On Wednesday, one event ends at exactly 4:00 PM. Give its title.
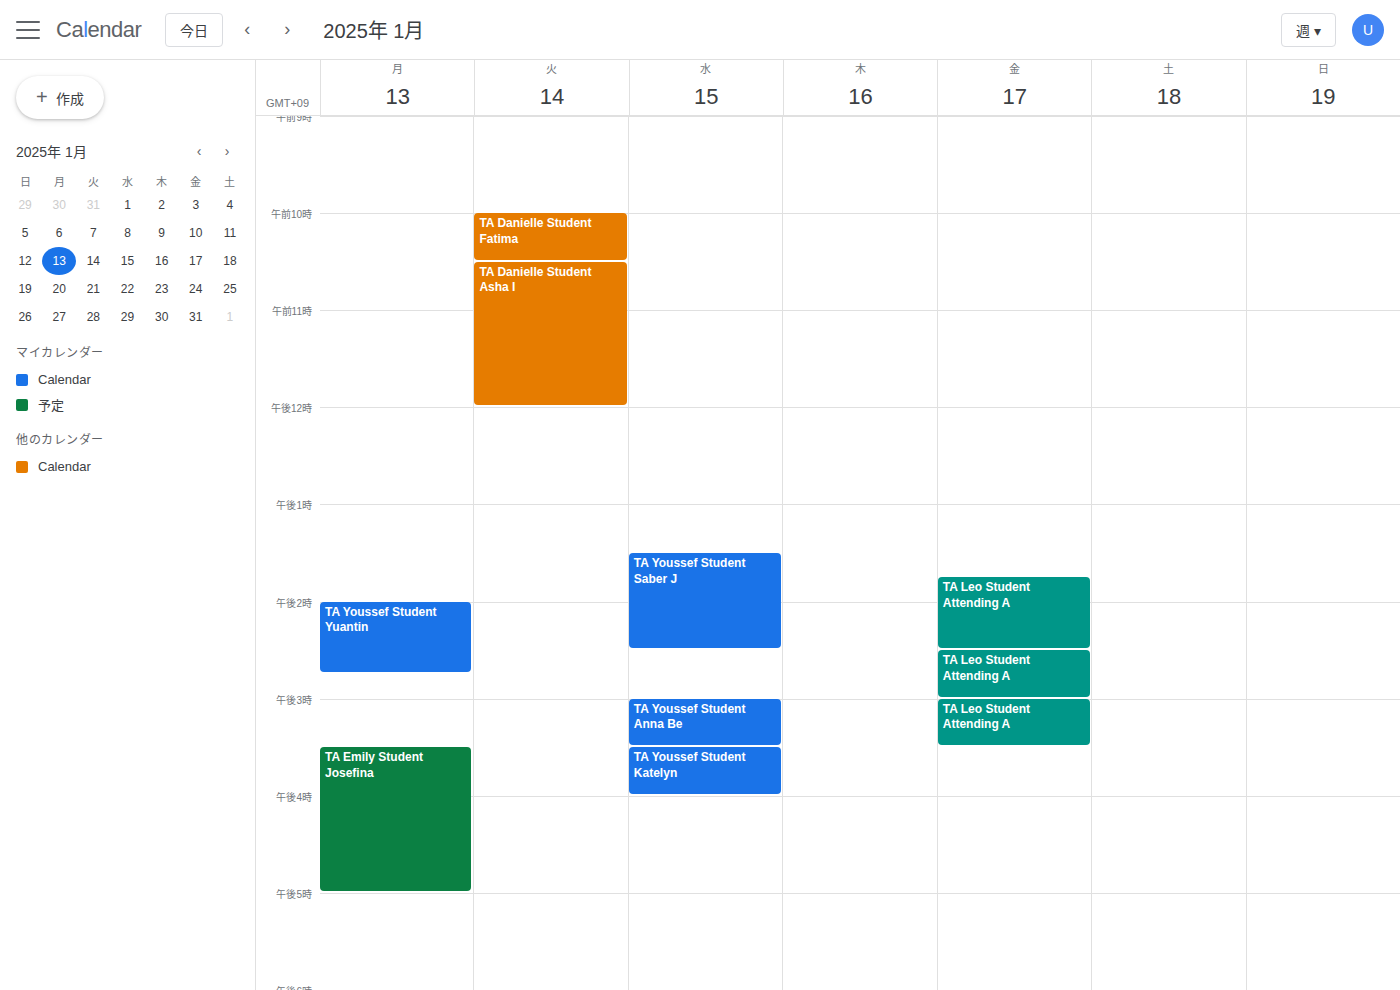
"TA Youssef Student Katelyn"